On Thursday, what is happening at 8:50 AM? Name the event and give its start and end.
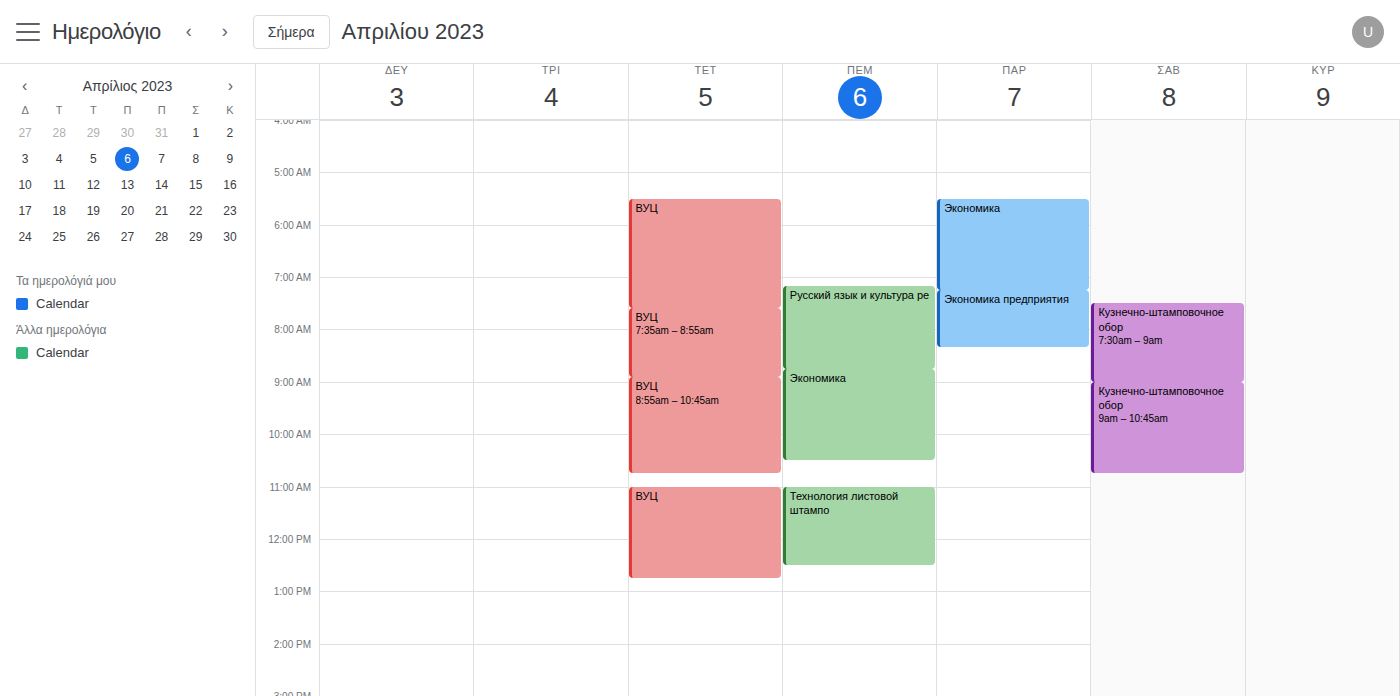
"Экономика", 8:45 AM to 10:30 AM